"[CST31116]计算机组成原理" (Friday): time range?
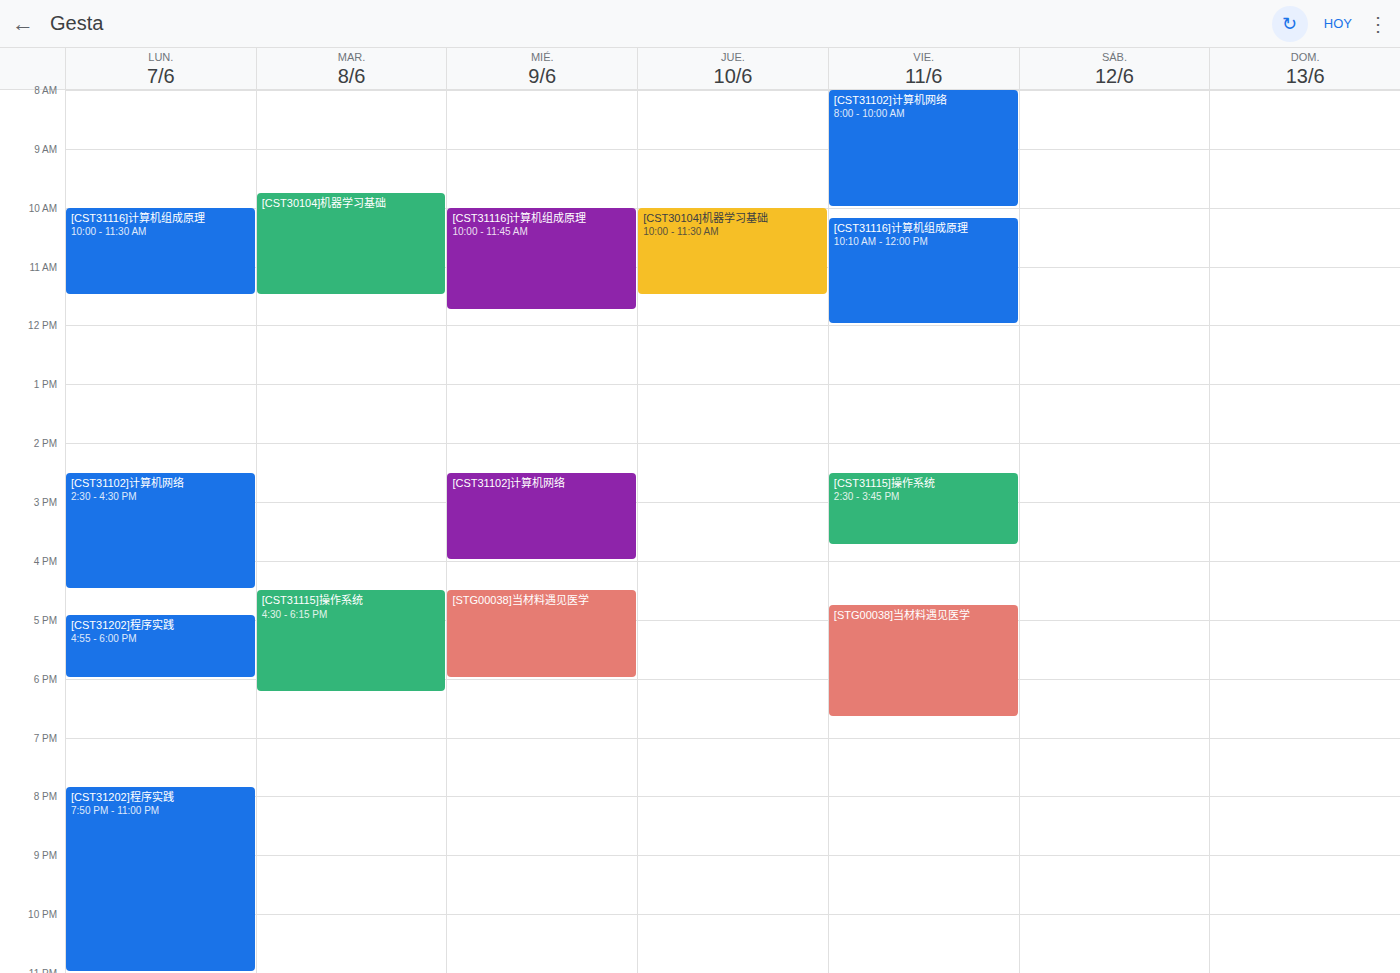
10:10 AM to 12:00 PM